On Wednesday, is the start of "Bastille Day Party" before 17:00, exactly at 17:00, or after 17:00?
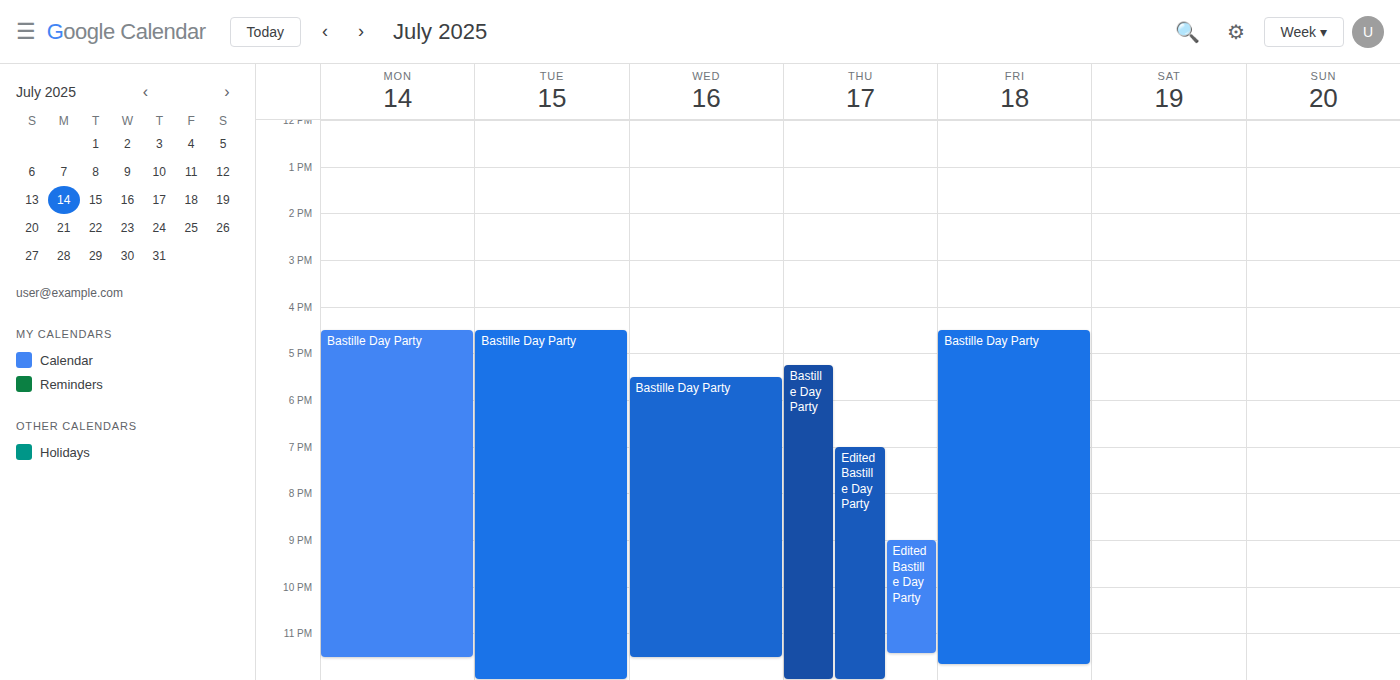
17:30 -- after 17:00, 30 minutes below the 17:00 line.